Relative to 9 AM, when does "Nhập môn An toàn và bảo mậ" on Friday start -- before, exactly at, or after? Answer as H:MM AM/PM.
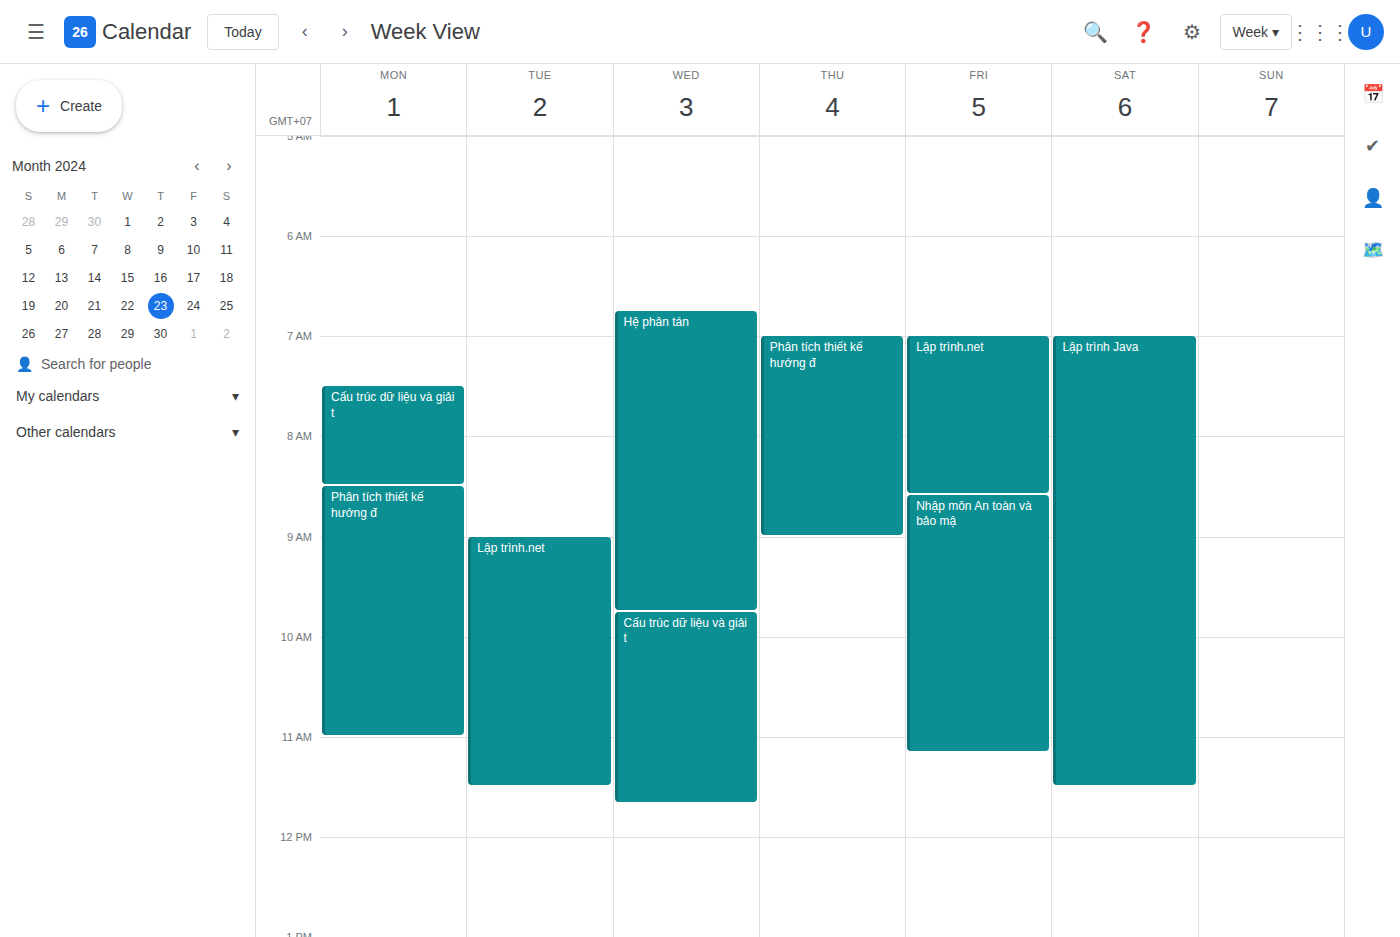
8:35 AM -- before 9 AM, 25 minutes above the 9 AM line.